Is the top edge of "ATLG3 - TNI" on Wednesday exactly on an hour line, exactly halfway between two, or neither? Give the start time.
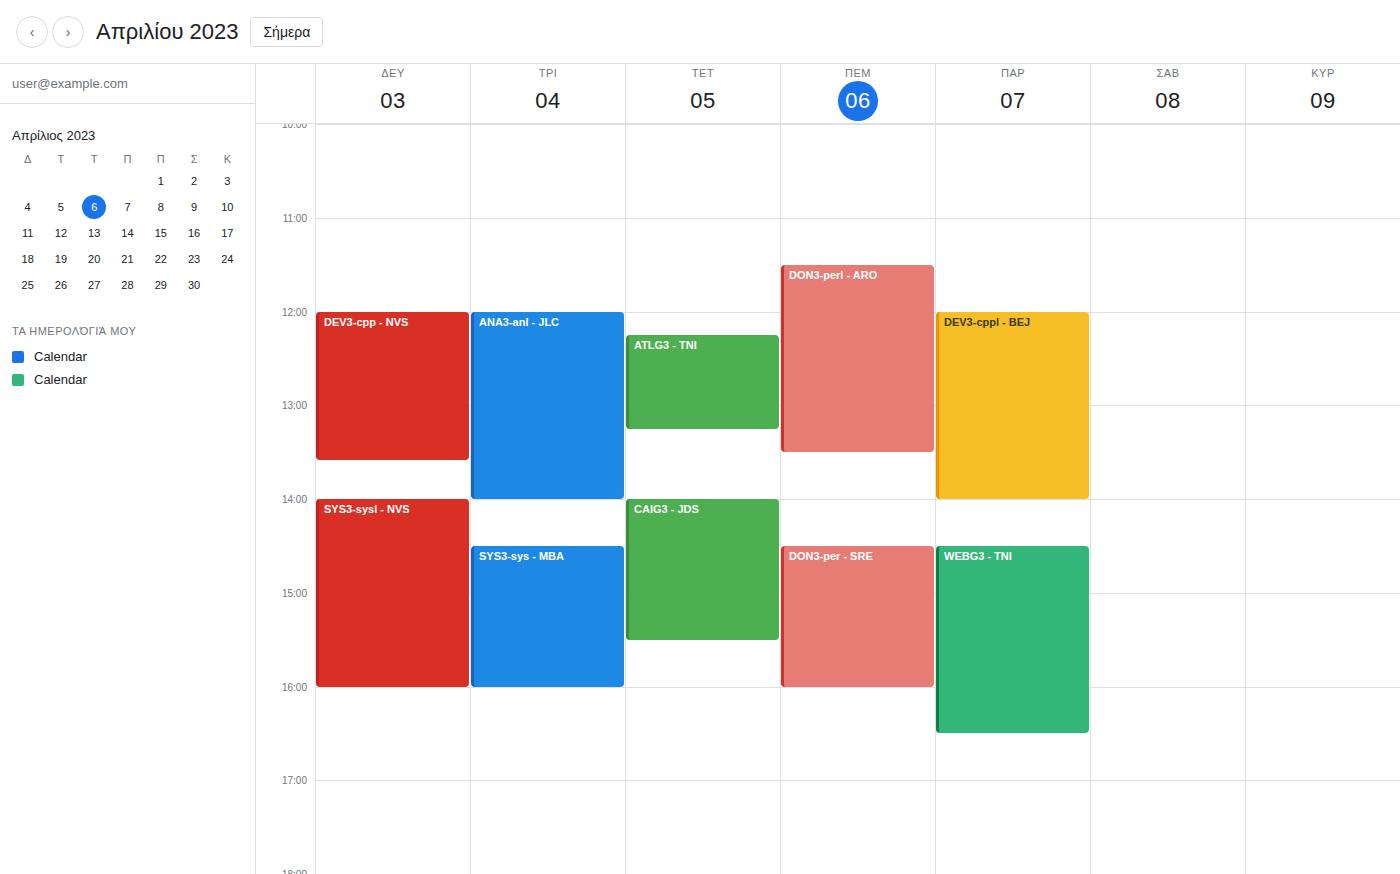
12:15 PM -- neither: a quarter of the way from the 12 PM line to the 1 PM line.